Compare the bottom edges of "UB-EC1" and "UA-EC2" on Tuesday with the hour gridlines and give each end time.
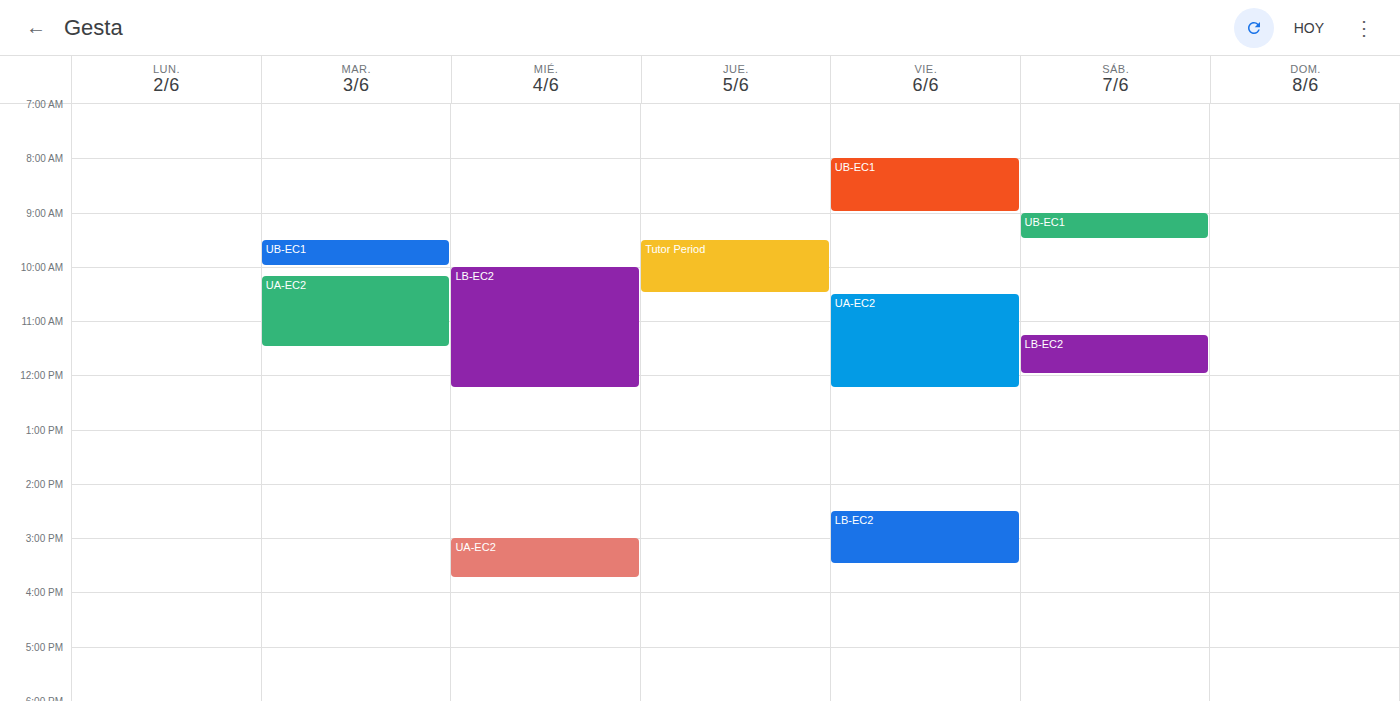
"UB-EC1": 10:00 AM, exactly on the 10 AM line. "UA-EC2": 11:30 AM, halfway between the 11 AM and 12 PM lines.